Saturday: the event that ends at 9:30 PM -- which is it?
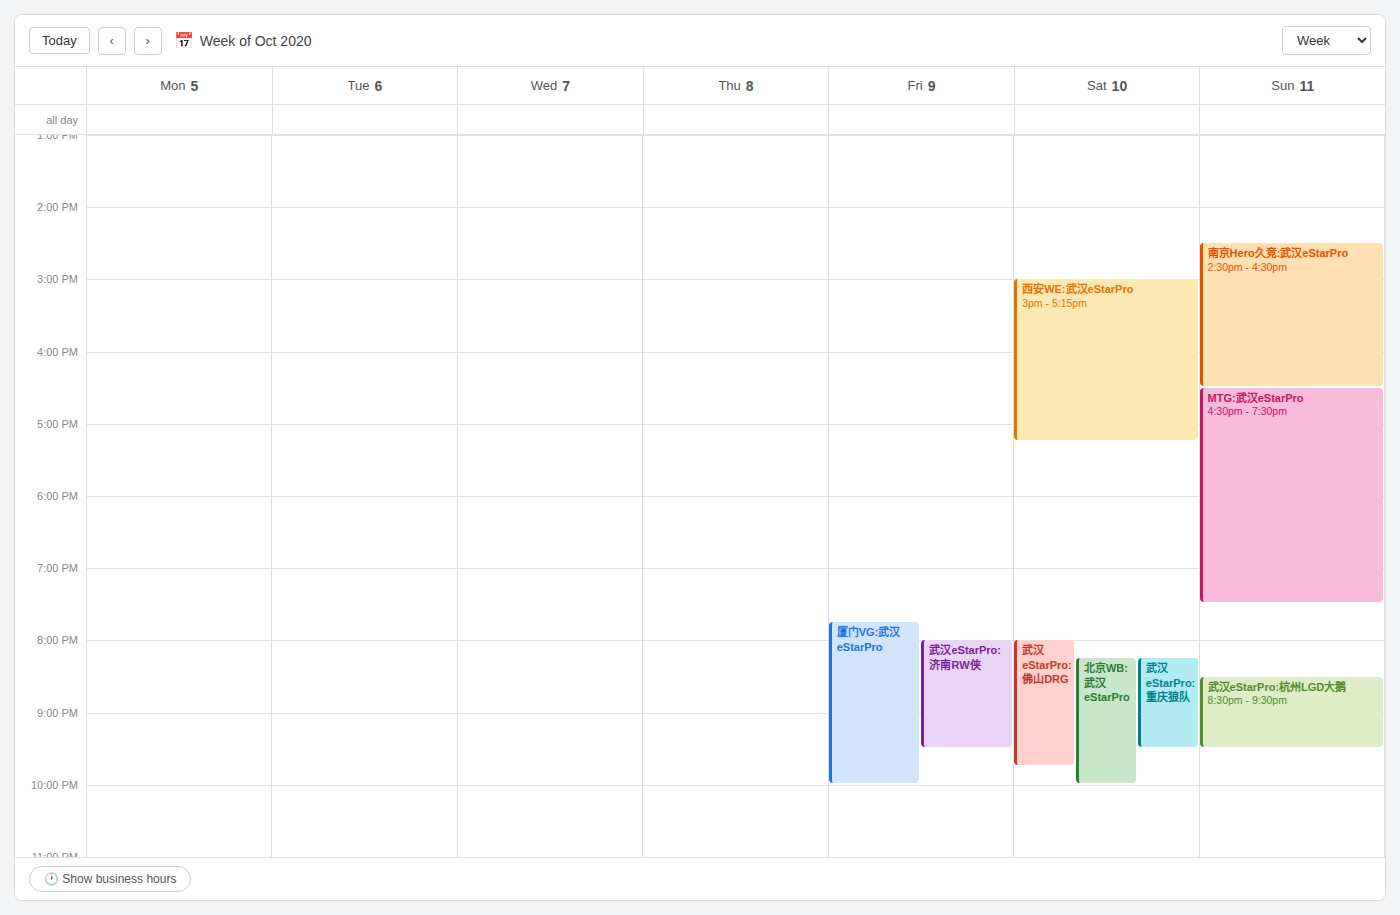
"武汉eStarPro:重庆狼队"